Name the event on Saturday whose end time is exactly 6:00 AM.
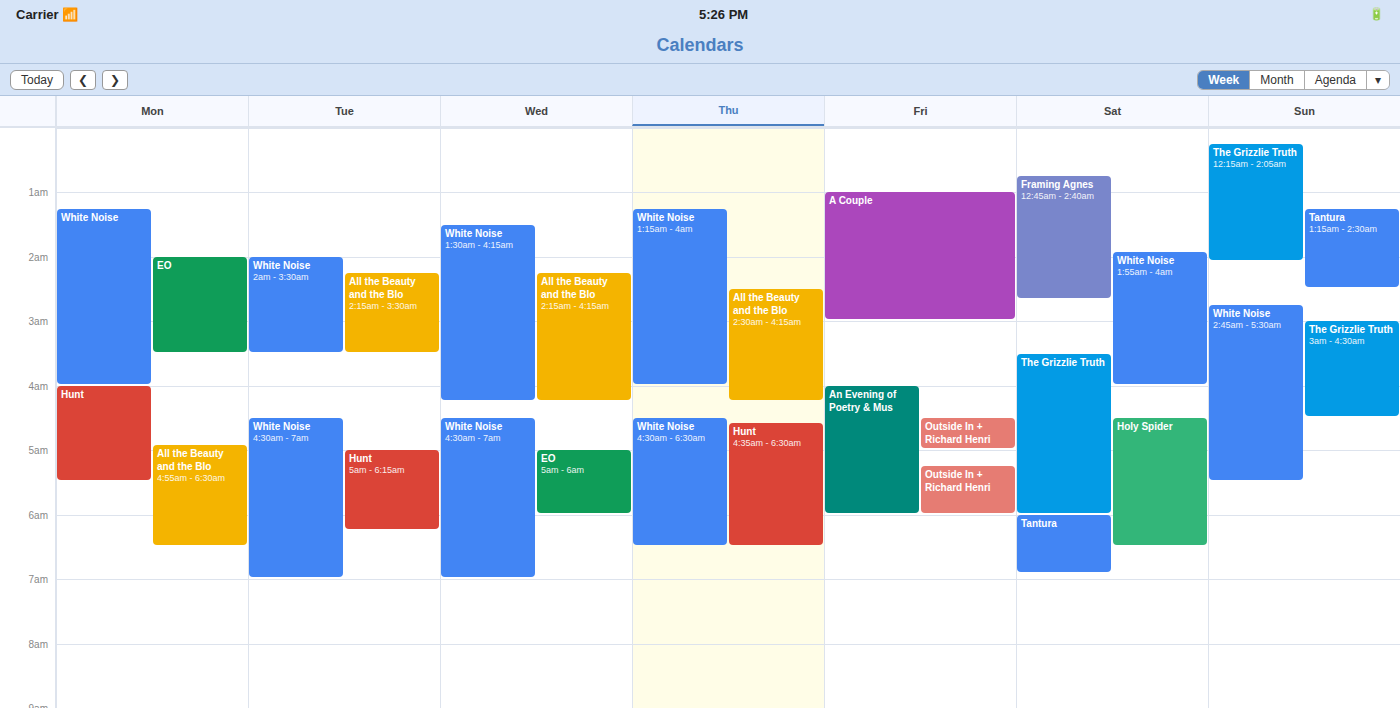
"The Grizzlie Truth"